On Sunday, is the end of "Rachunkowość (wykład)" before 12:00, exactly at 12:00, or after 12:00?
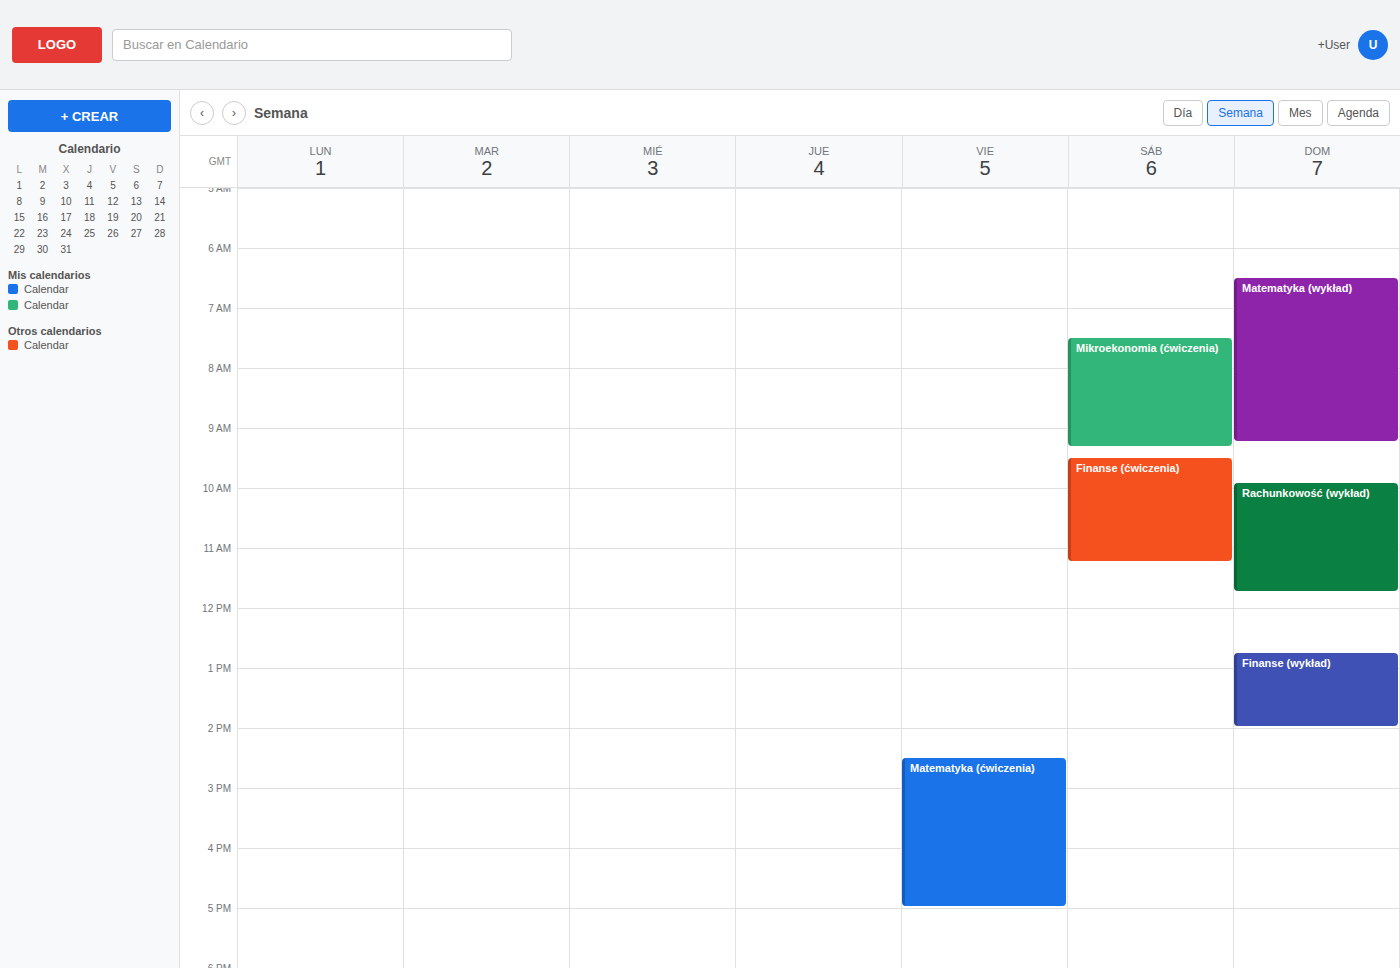
11:45 -- before 12:00, 15 minutes above the 12:00 line.